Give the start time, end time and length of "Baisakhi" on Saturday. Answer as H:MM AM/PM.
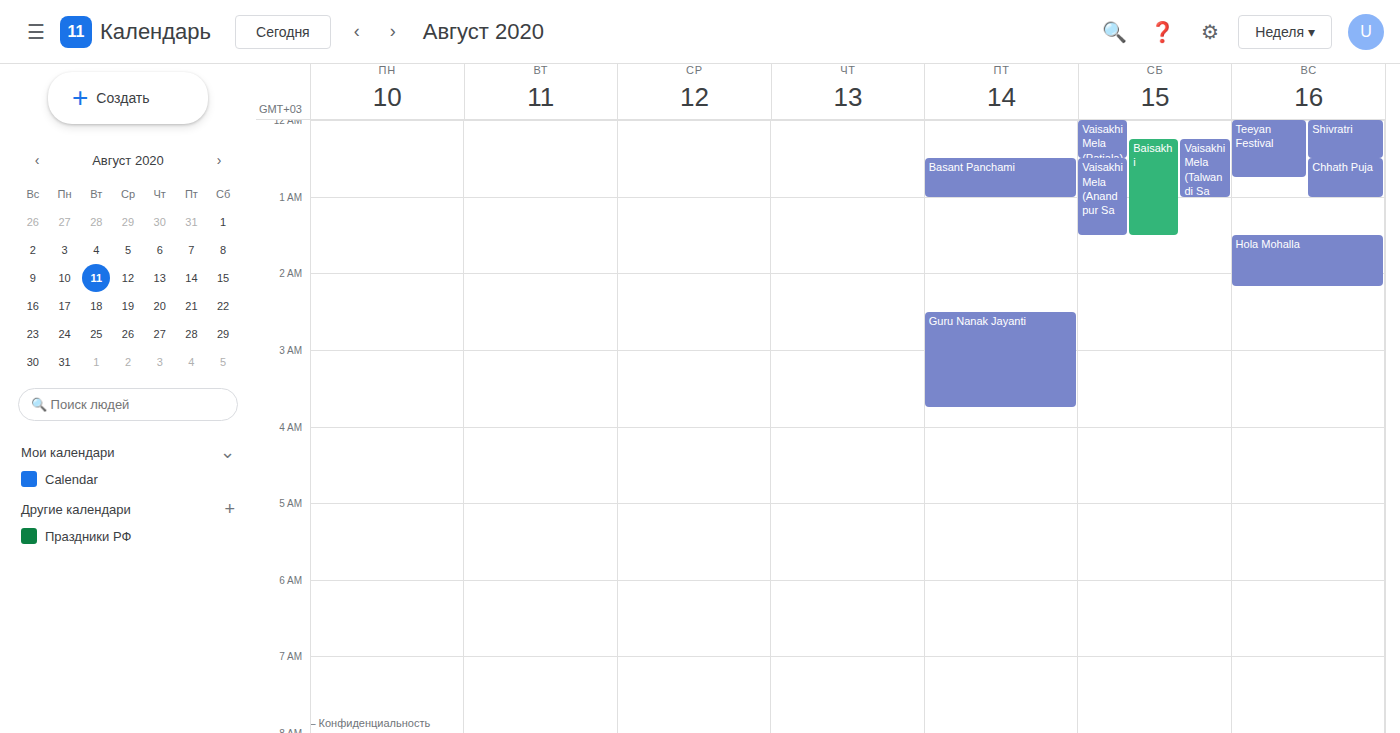
12:15 AM to 1:30 AM, 1 hour 15 minutes